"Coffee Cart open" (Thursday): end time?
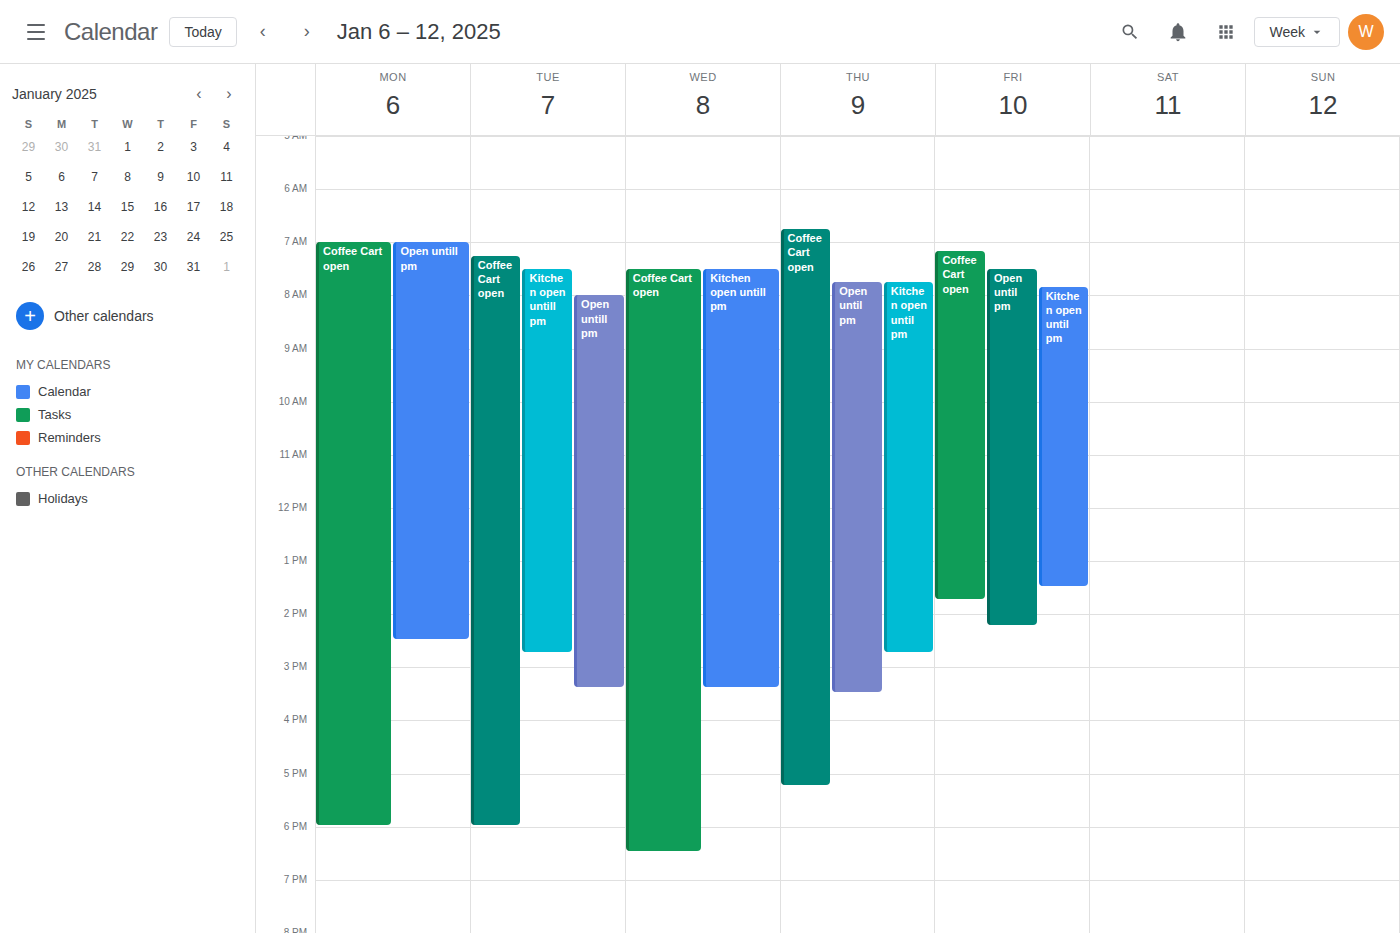
5:15 PM